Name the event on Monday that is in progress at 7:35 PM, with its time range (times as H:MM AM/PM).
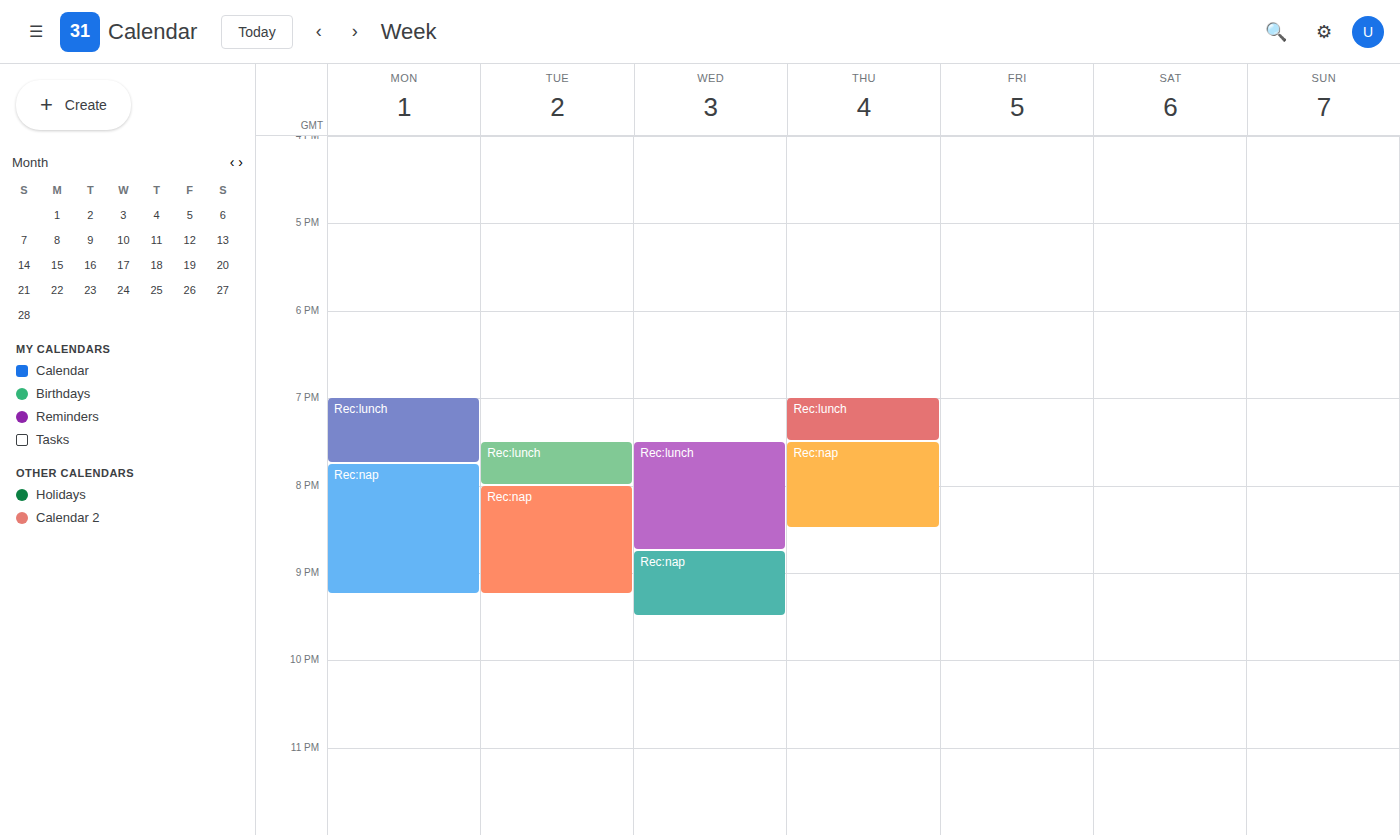
"Rec:lunch", 7:00 PM to 7:45 PM